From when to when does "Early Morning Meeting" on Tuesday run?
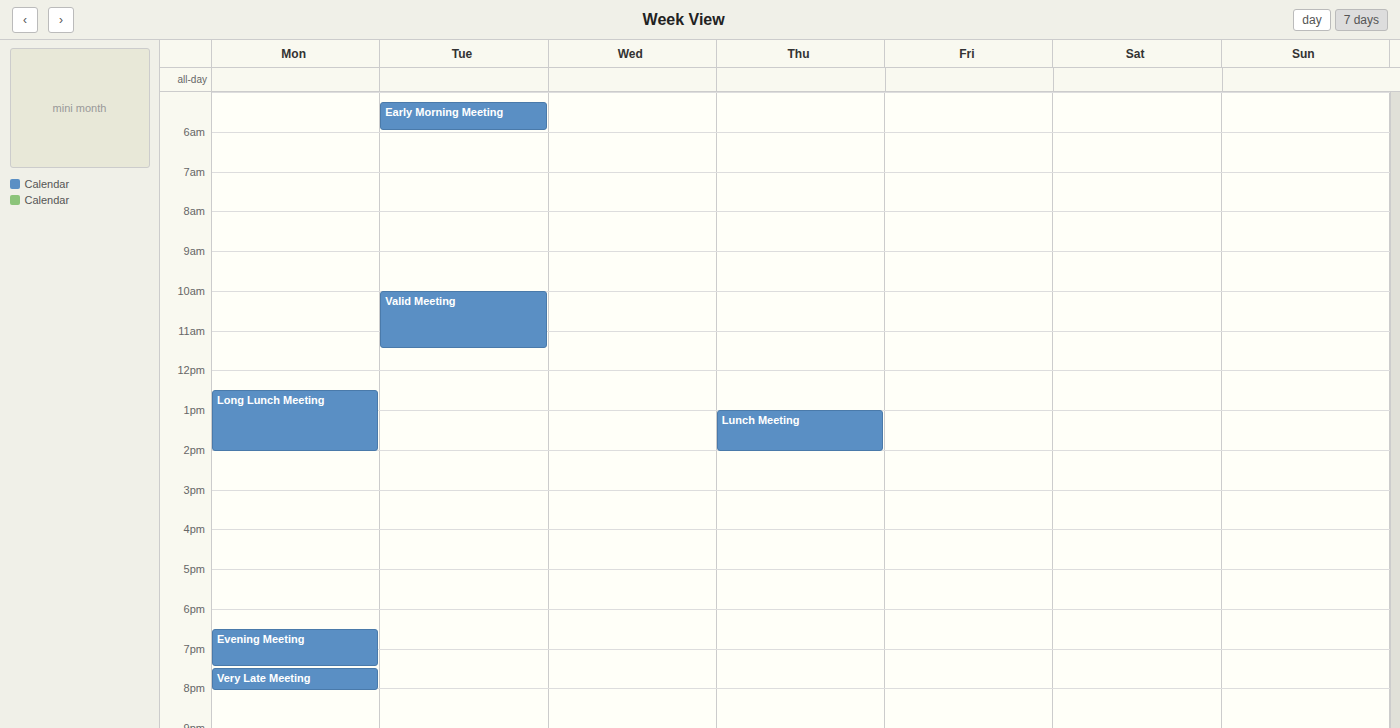
5:15 AM to 6:00 AM